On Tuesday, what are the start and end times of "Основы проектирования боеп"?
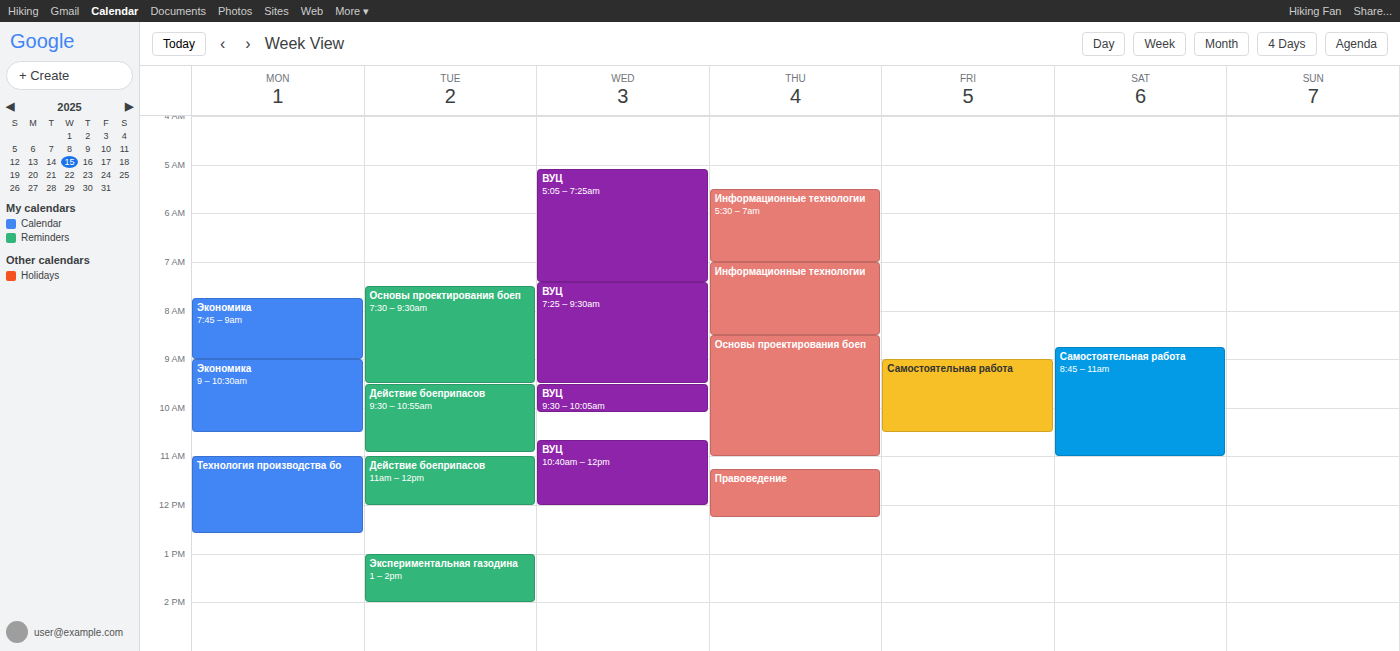
7:30 AM to 9:30 AM